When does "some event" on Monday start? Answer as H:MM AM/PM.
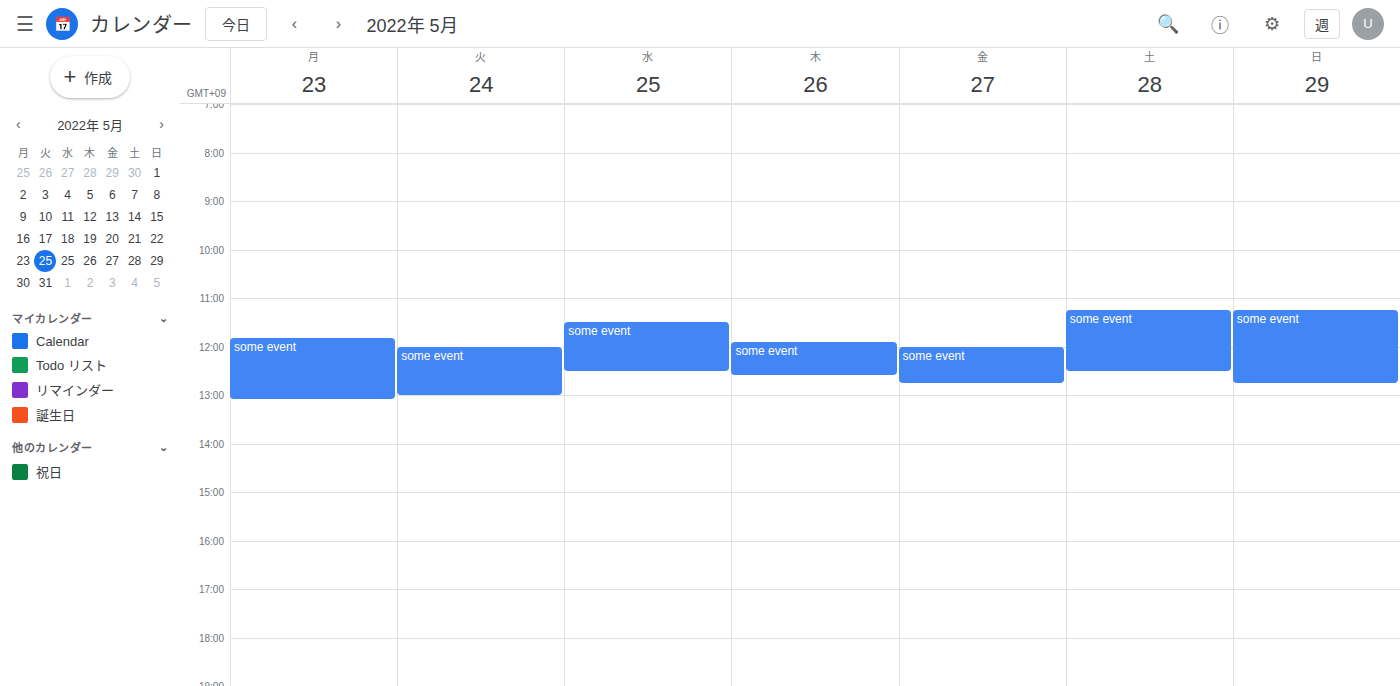
11:50 AM